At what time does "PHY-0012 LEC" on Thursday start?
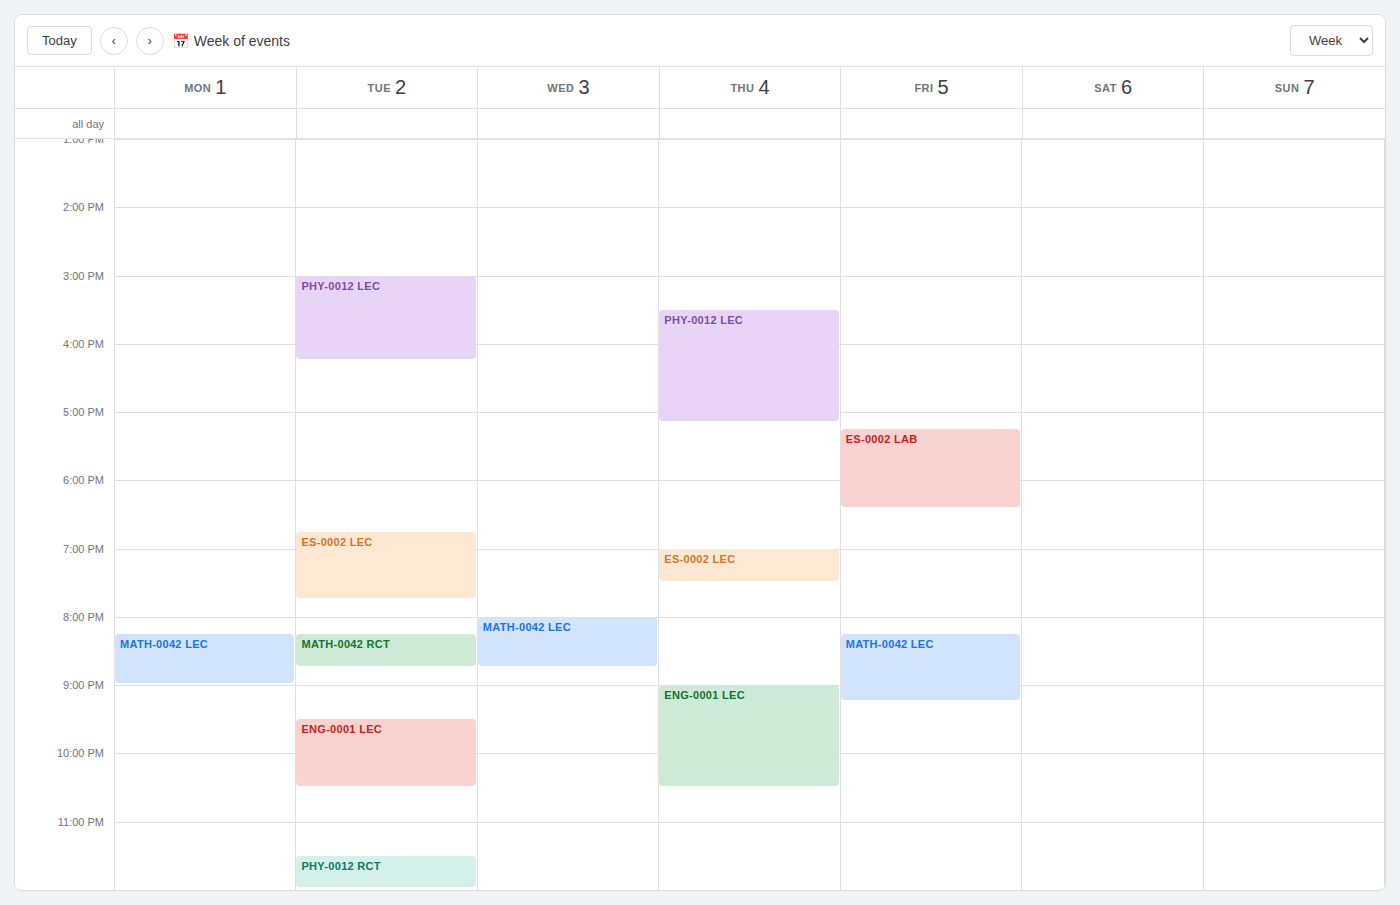
3:30 PM